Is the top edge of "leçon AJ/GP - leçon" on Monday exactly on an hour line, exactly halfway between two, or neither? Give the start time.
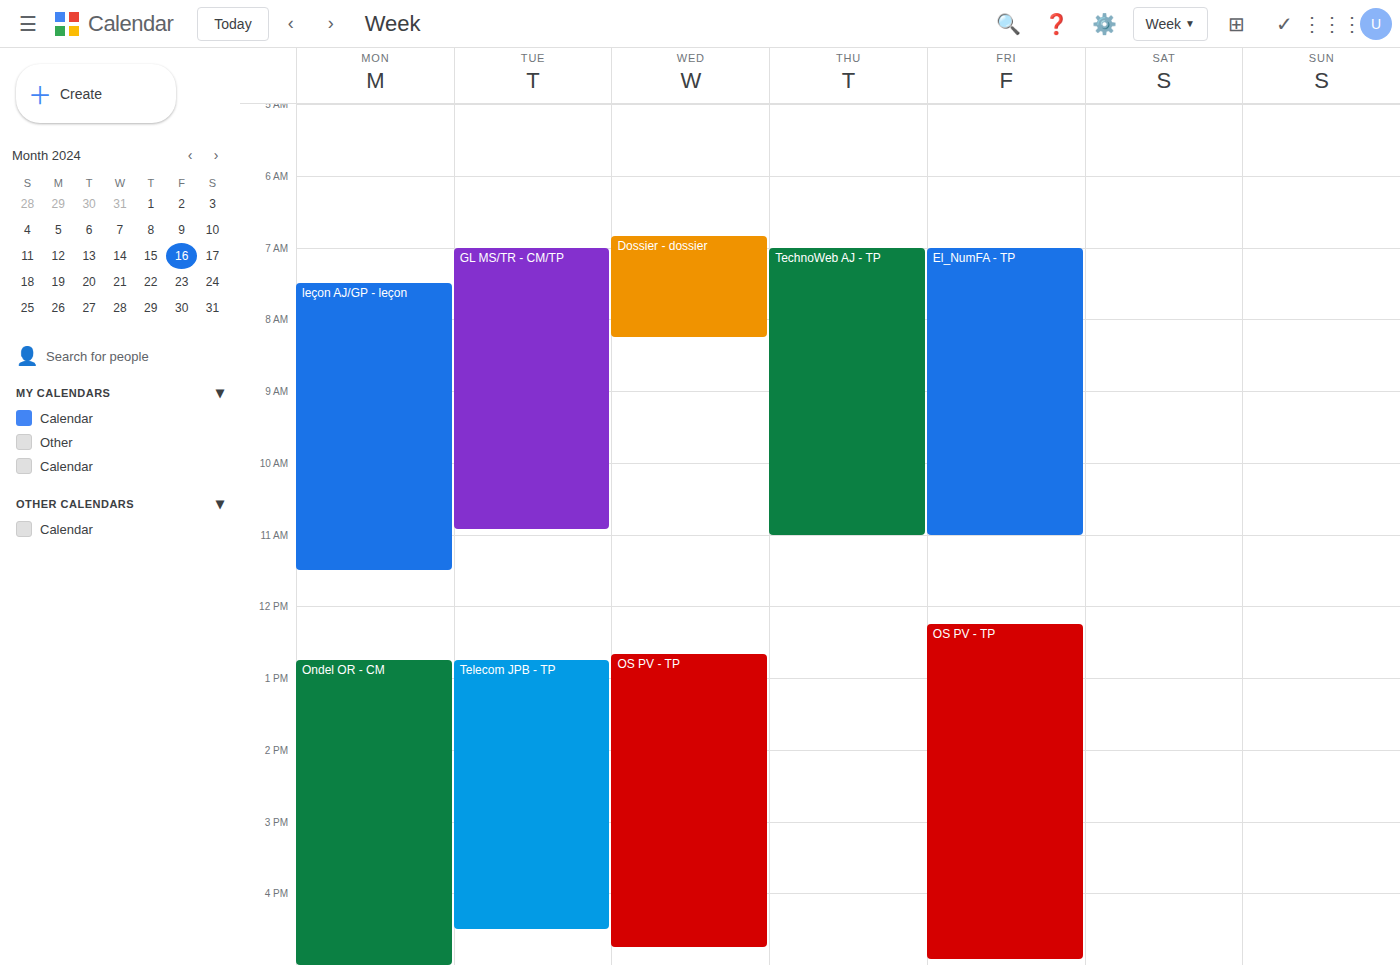
7:30 AM -- halfway between the 7 AM and 8 AM lines.